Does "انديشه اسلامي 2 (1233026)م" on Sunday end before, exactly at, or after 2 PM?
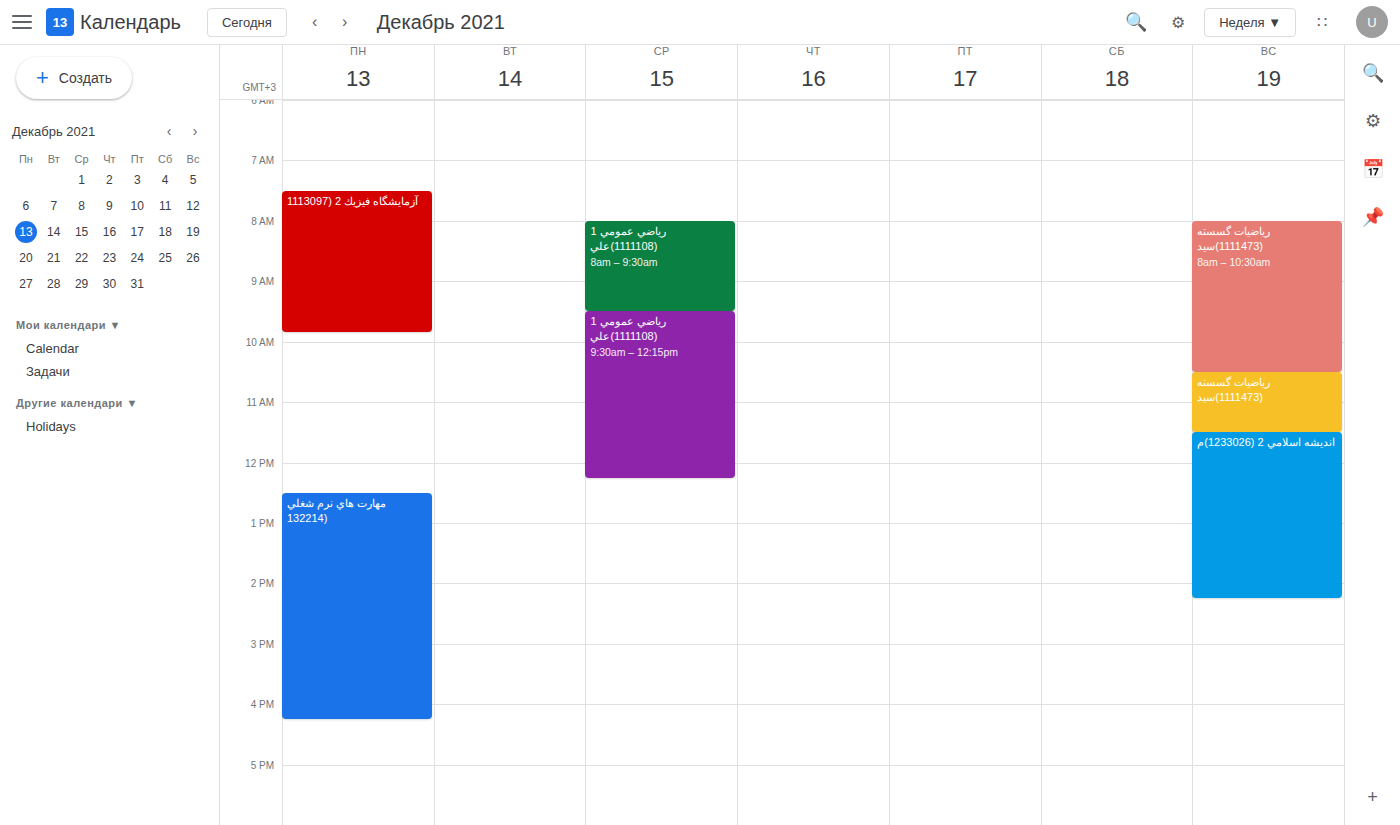
2:15 PM -- after 2 PM, 15 minutes below the 2 PM line.